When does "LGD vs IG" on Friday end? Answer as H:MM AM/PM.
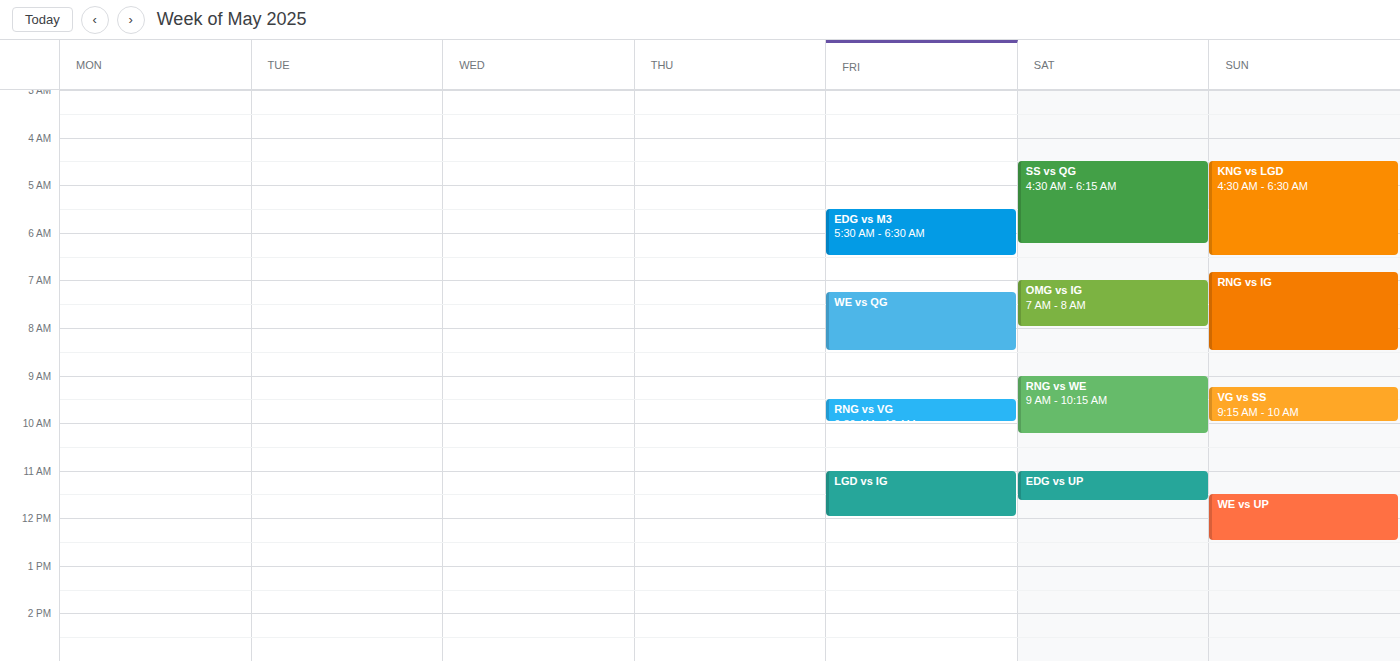
12:00 PM